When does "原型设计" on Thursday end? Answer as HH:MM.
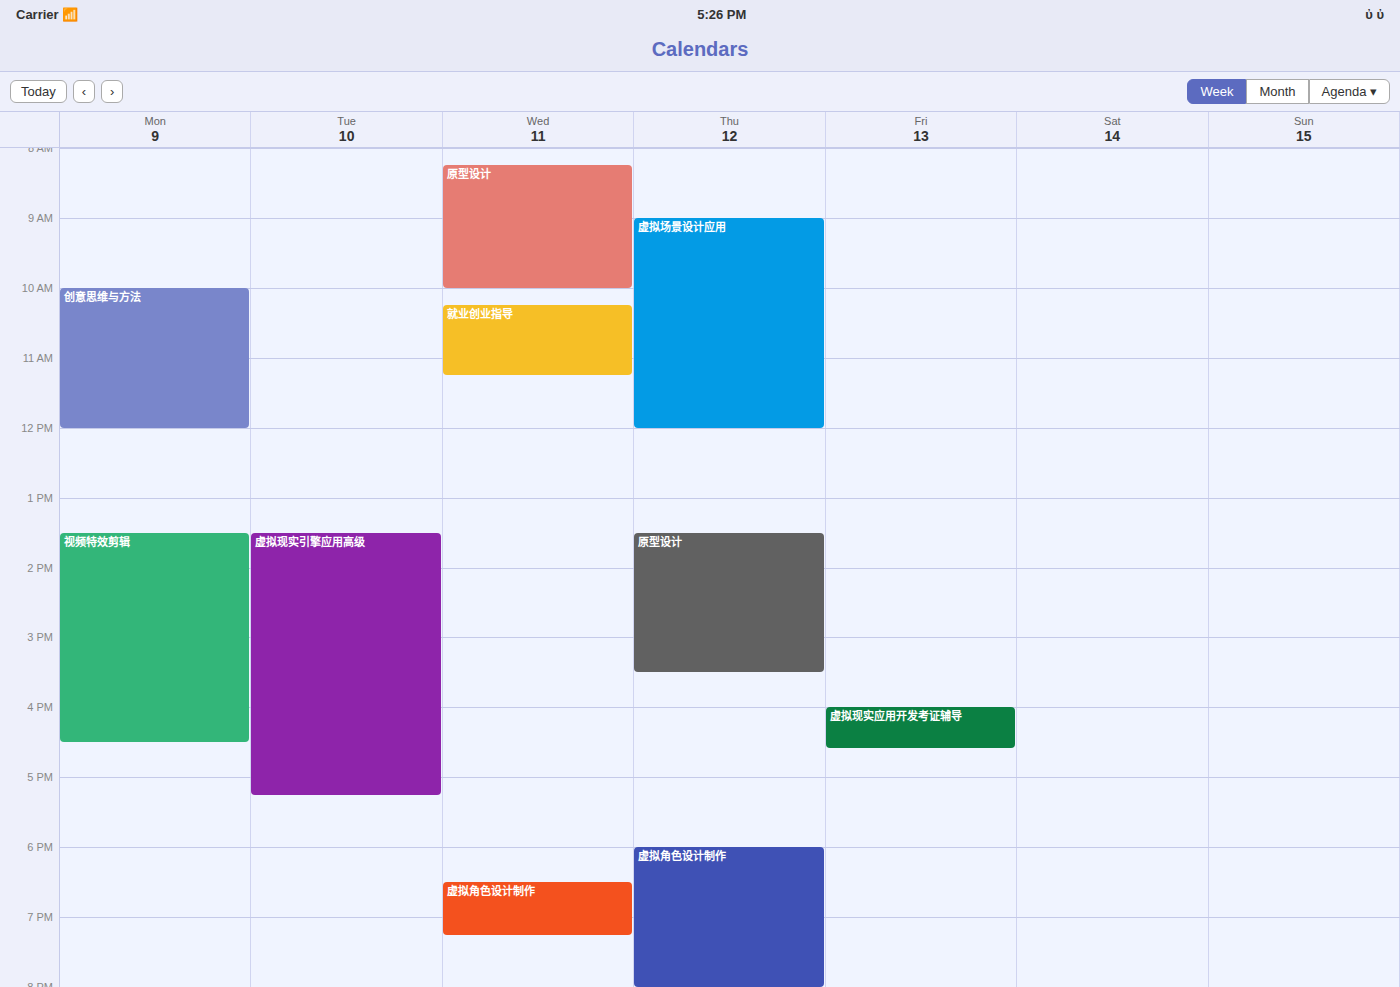
15:30